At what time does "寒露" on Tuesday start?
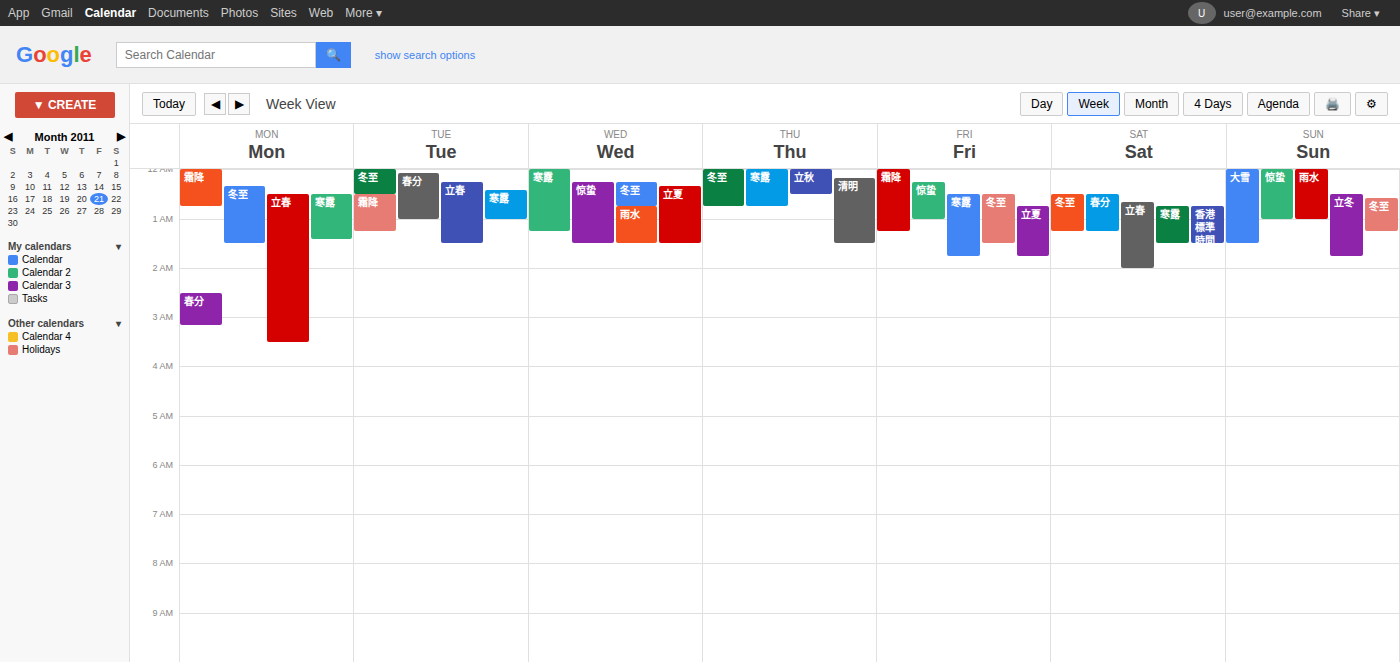
12:25 AM